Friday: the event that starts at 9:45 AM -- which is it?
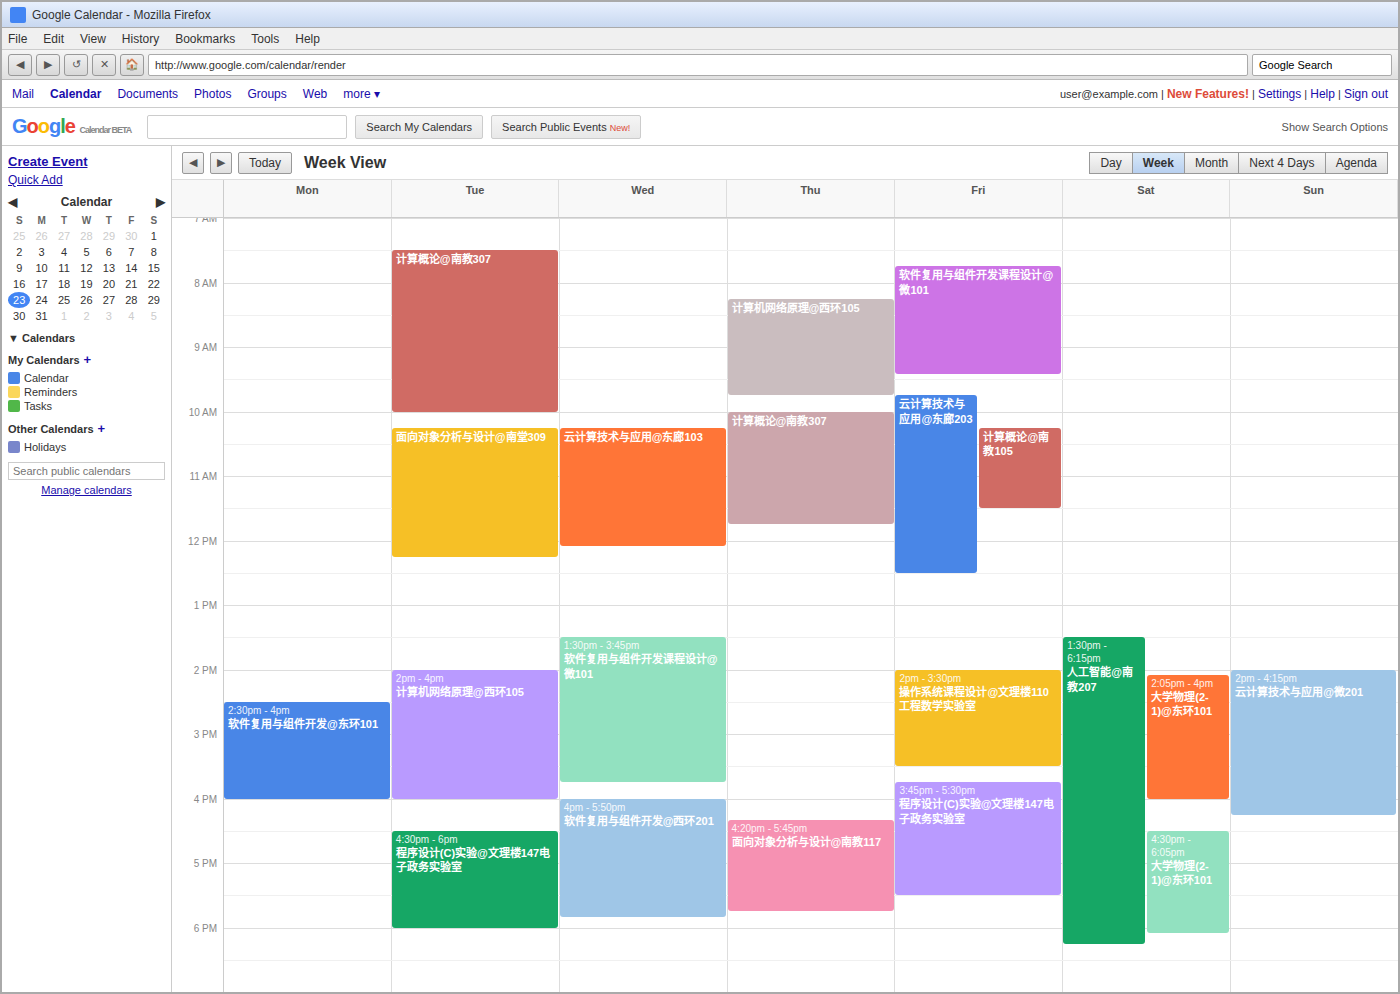
"云计算技术与应用@东廊203"